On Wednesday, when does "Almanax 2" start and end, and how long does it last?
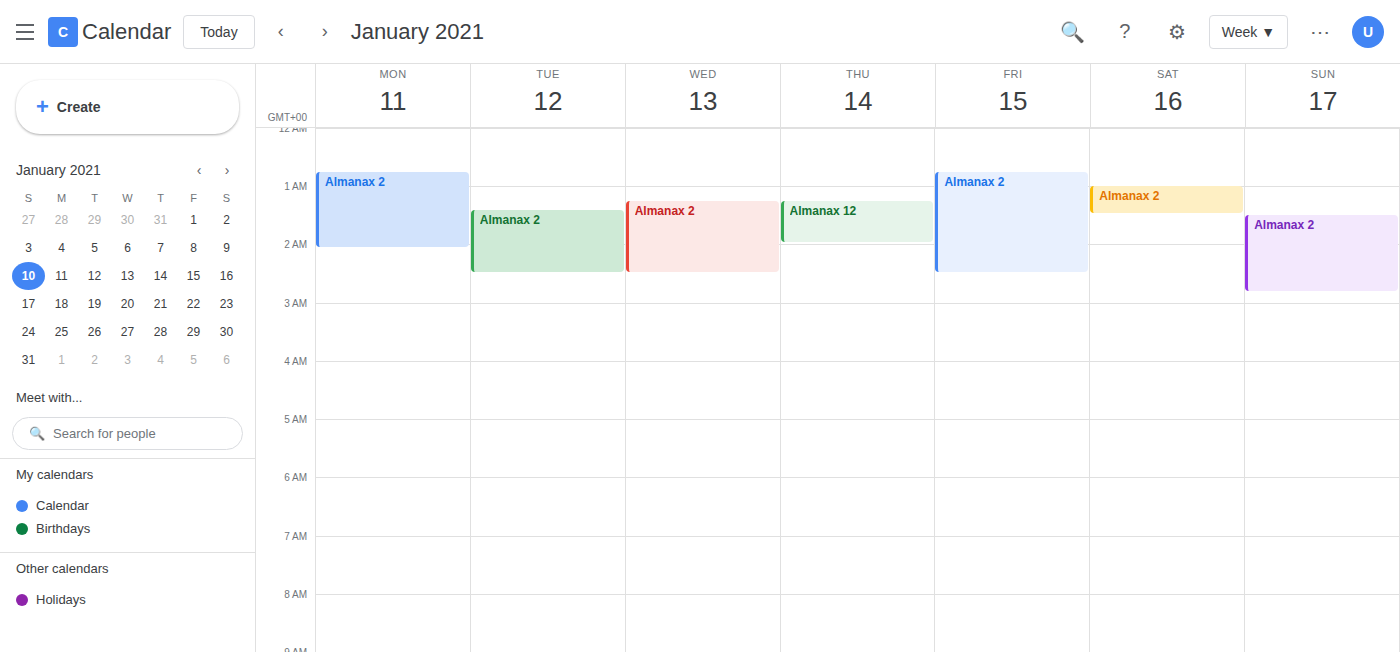
1:15 AM to 2:30 AM, 1 hour 15 minutes